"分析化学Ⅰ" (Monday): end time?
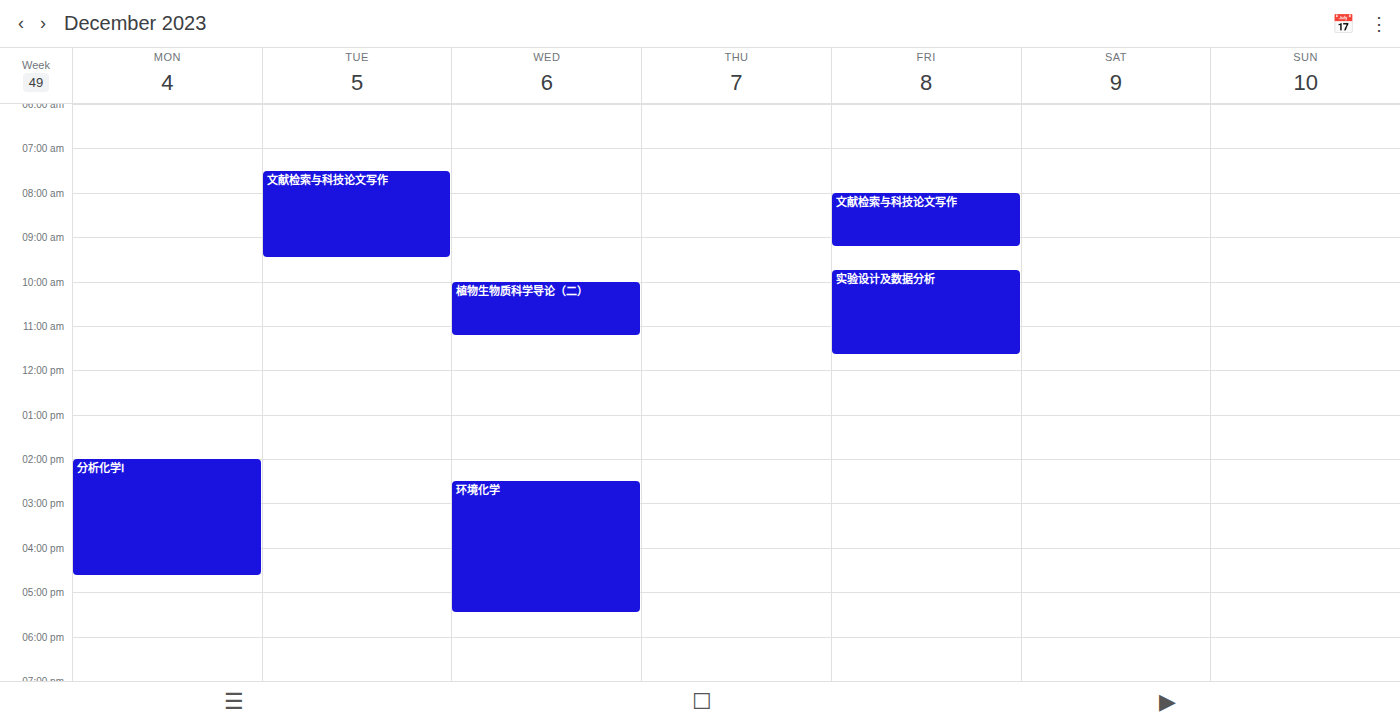
4:40 PM